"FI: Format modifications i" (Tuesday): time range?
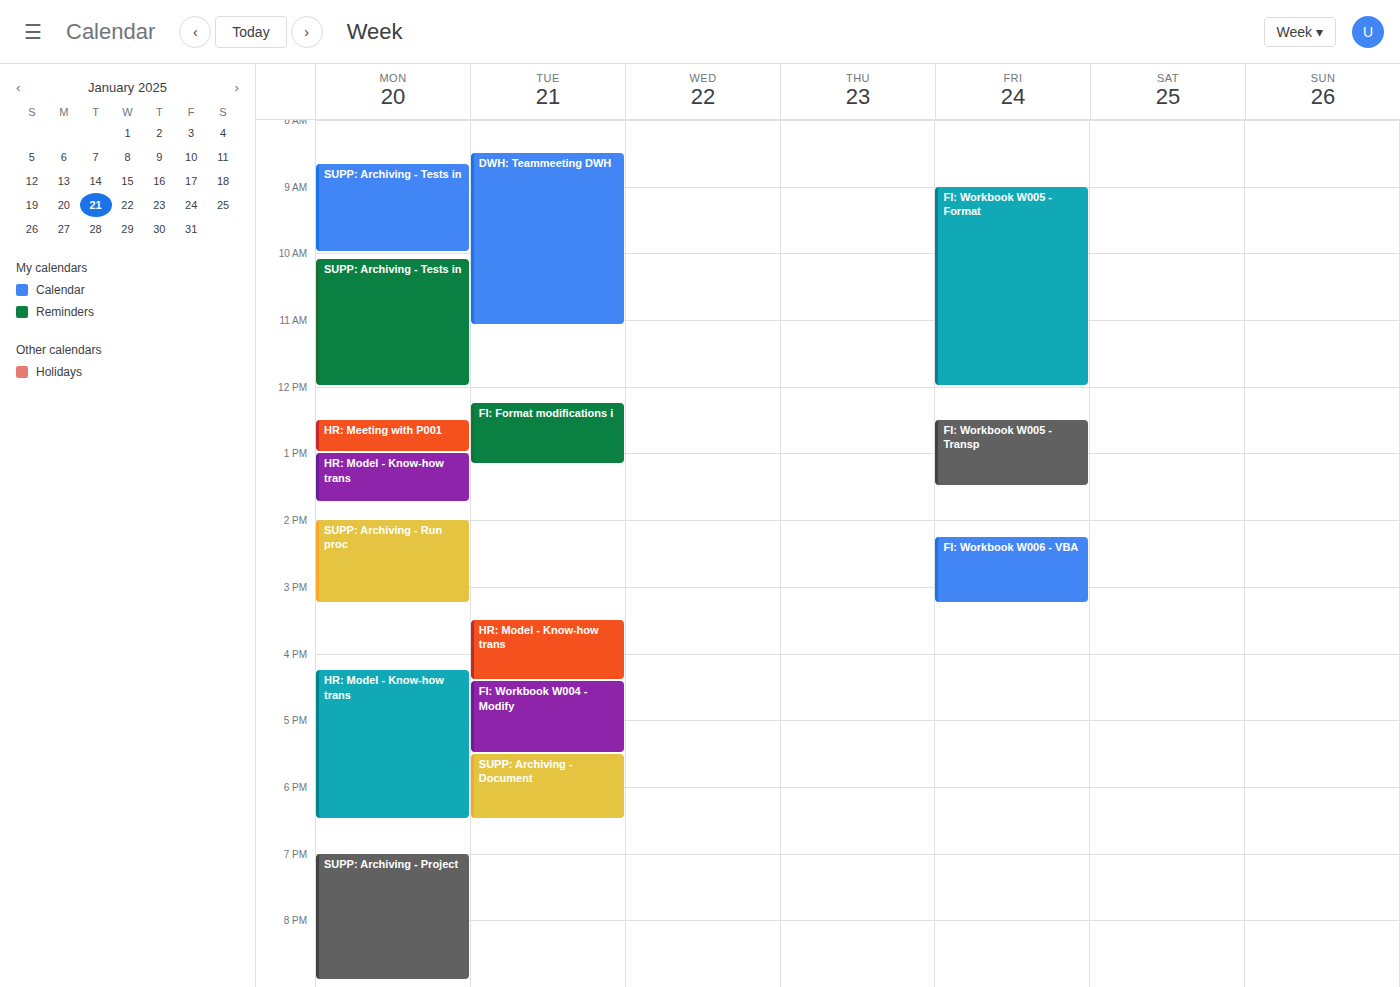
12:15 to 13:10